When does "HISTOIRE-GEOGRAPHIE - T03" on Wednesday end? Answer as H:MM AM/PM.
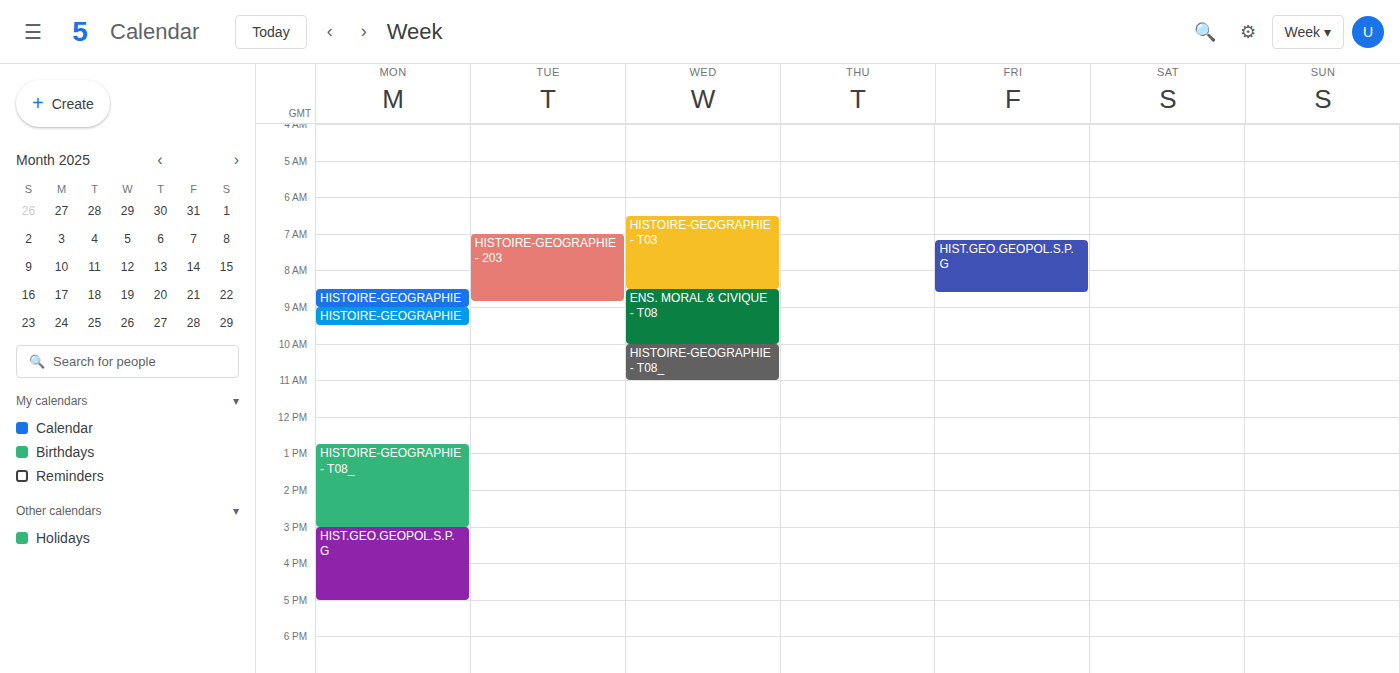
8:30 AM